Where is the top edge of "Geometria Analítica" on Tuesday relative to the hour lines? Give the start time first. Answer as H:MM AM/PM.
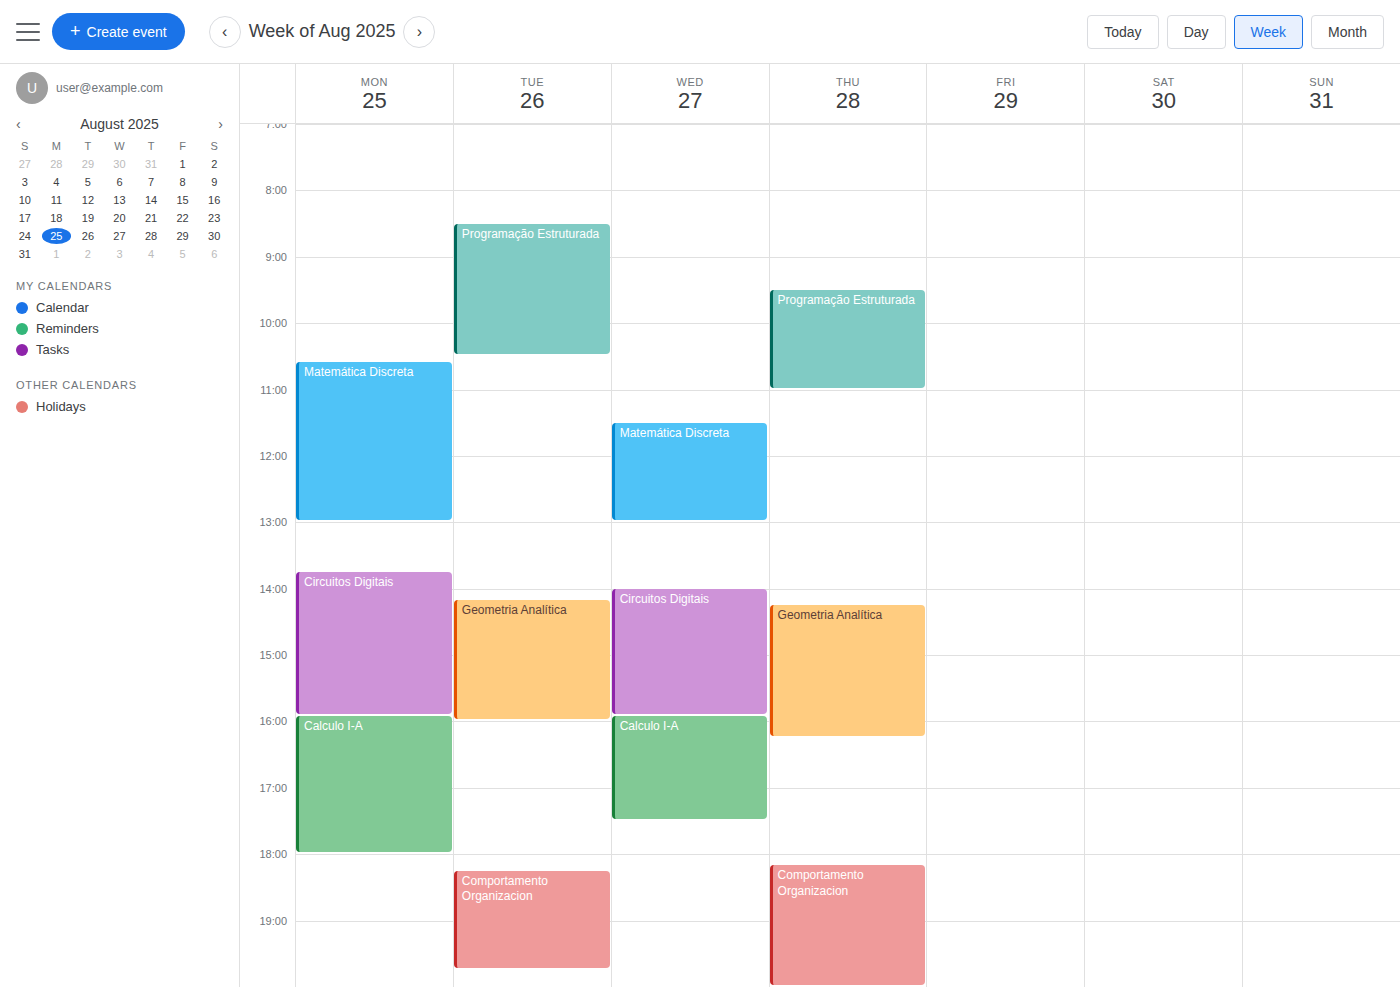
2:10 PM -- neither: 10 minutes below the 2 PM line and 50 minutes above the 3 PM line.